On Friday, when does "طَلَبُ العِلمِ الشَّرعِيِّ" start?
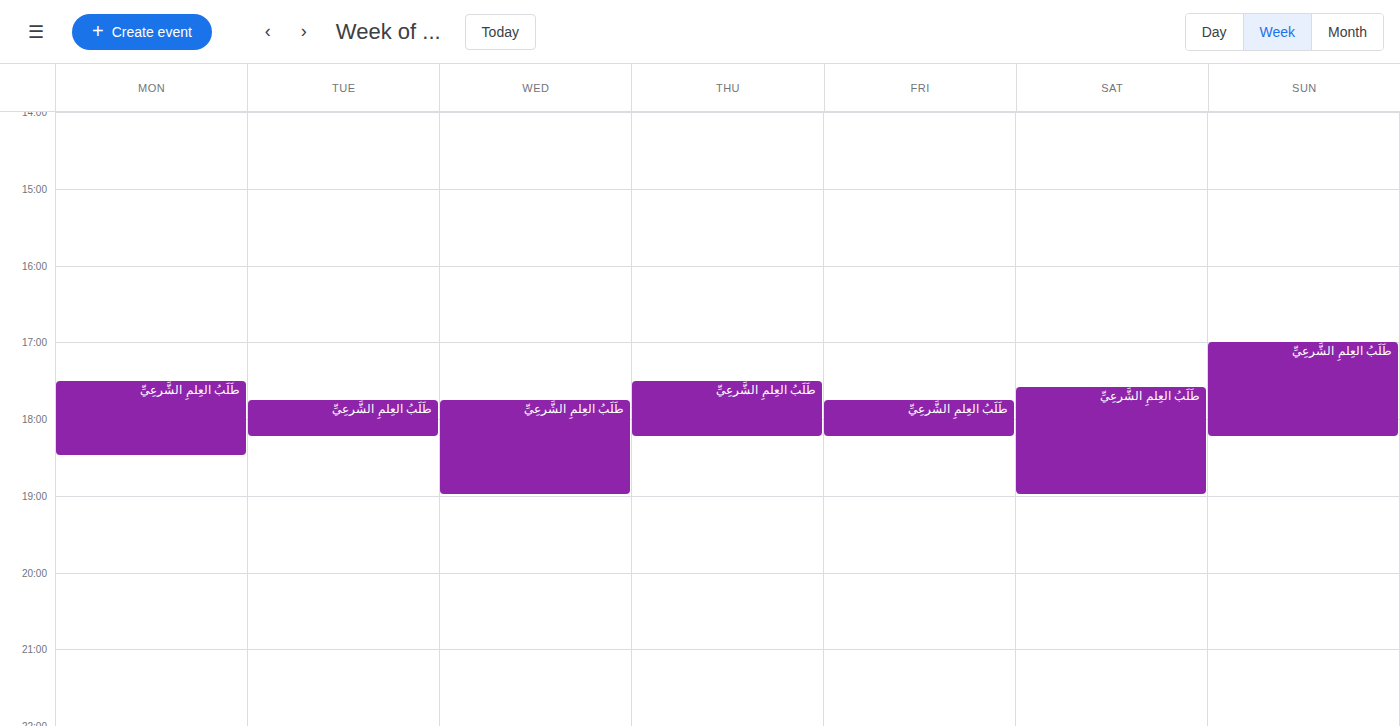
5:45 PM